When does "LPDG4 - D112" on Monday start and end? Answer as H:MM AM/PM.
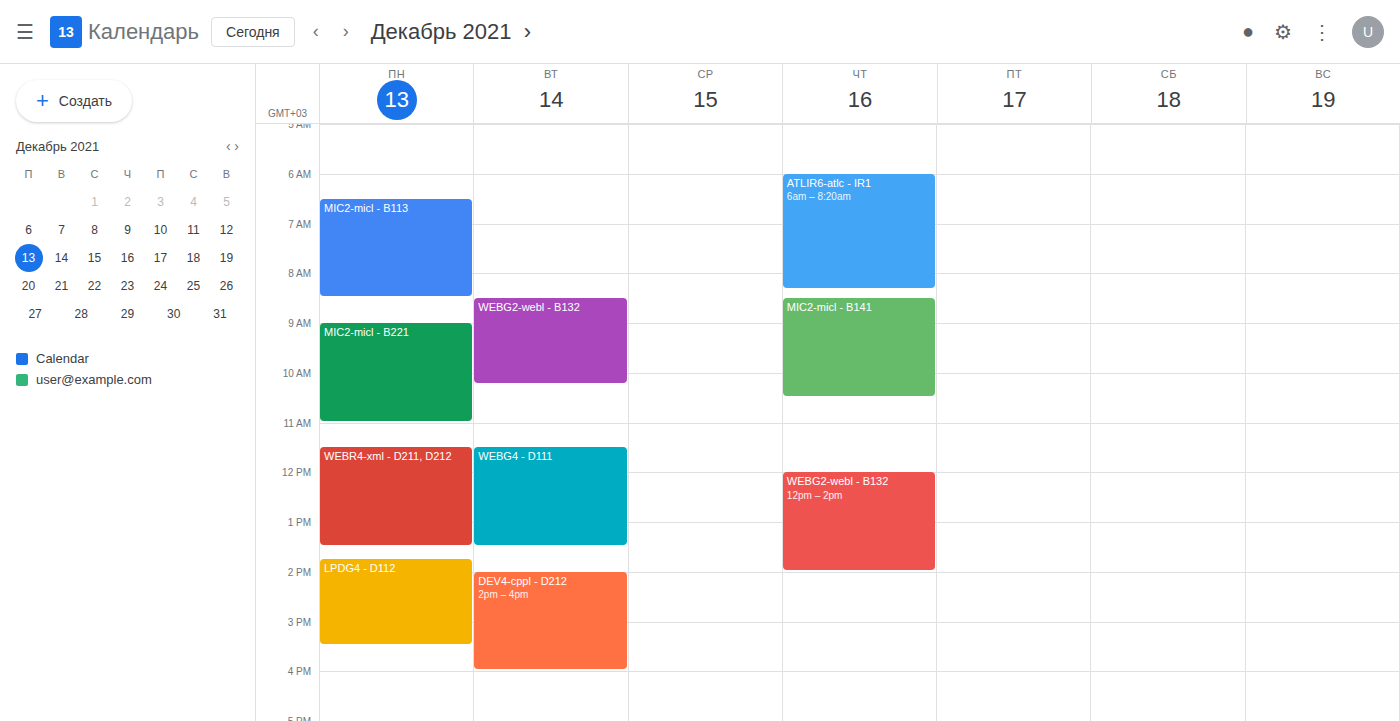
1:45 PM to 3:30 PM